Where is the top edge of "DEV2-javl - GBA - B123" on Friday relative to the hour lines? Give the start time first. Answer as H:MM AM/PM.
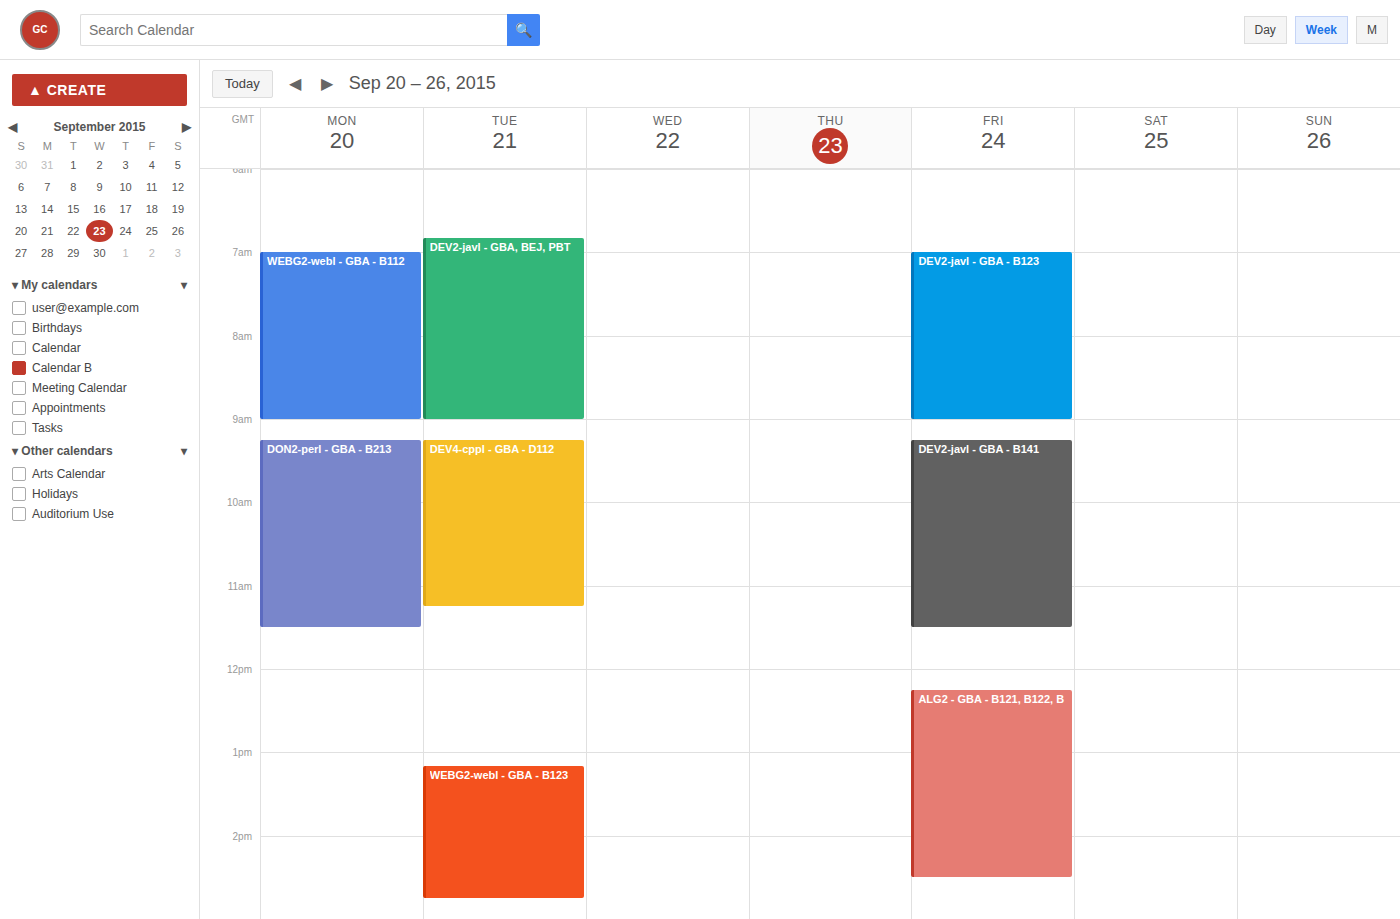
7:00 AM -- exactly on the 7 AM line.